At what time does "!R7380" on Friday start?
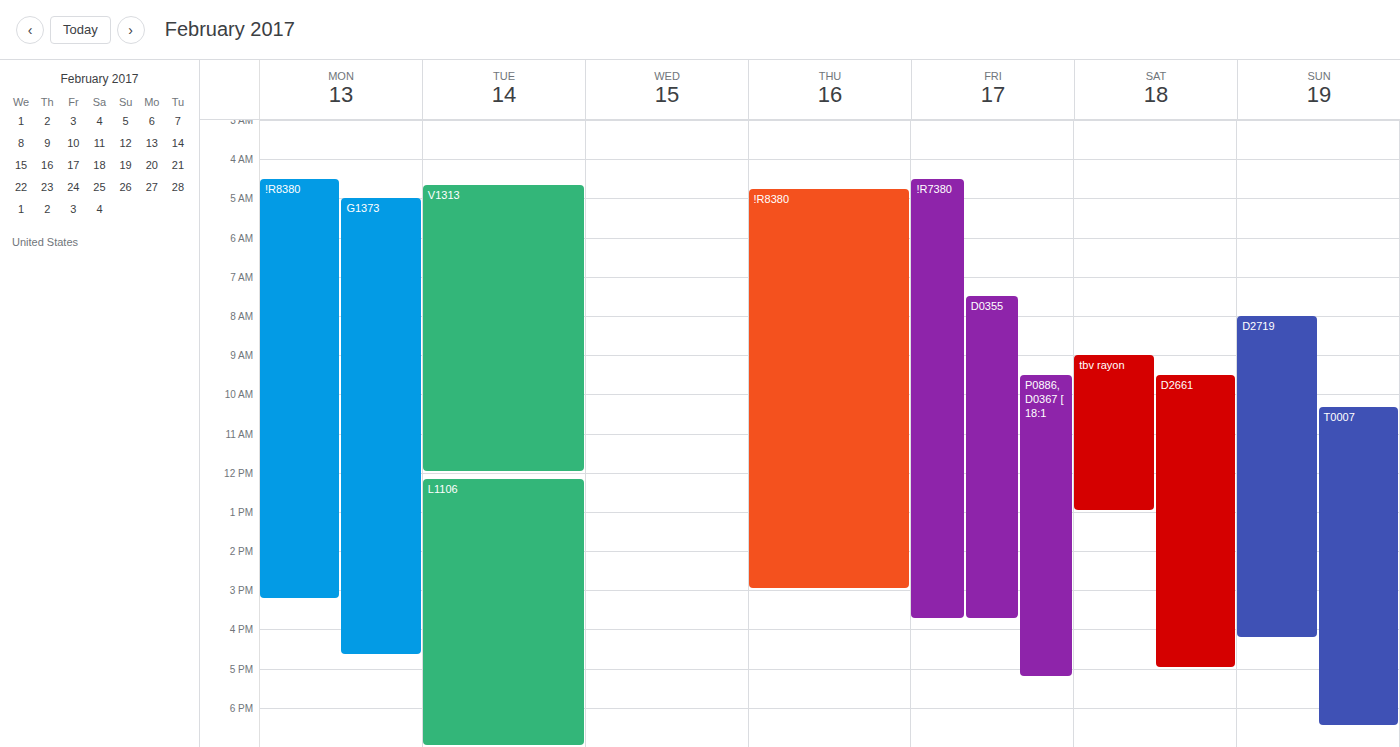
04:30